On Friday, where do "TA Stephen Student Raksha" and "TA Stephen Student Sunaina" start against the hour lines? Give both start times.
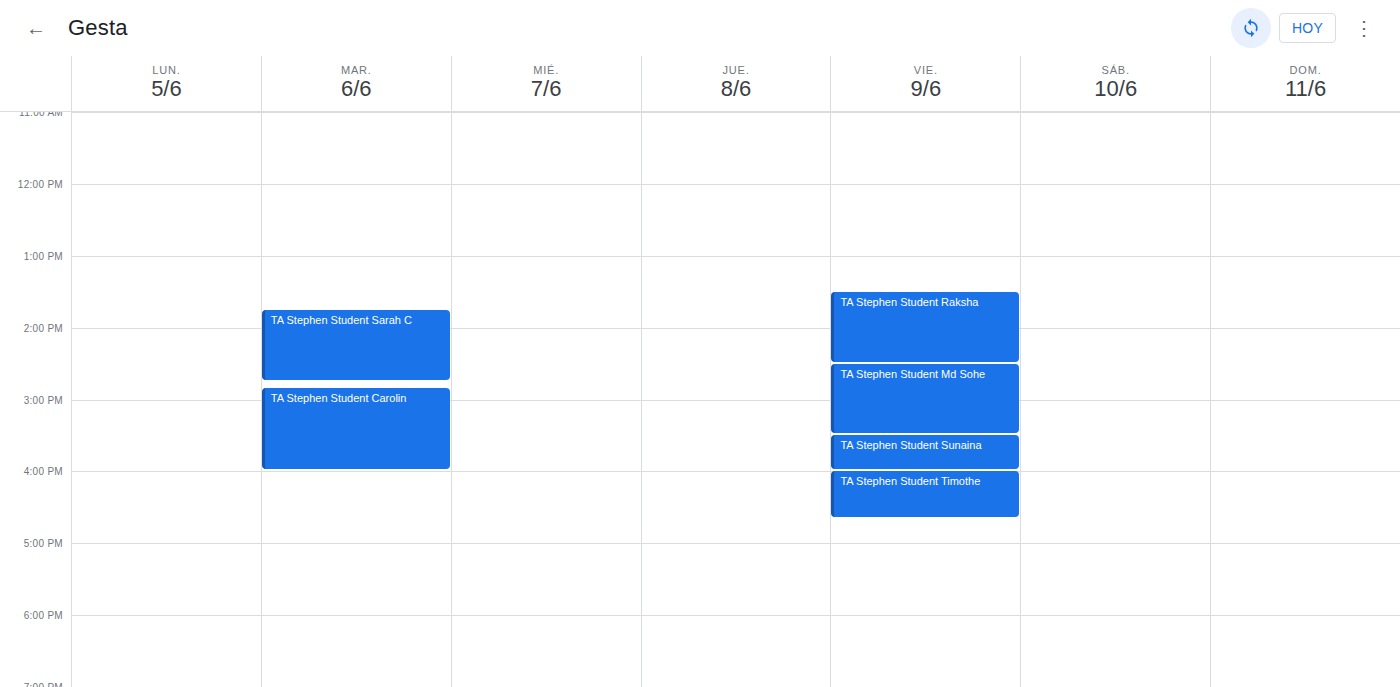
"TA Stephen Student Raksha": 1:30 PM, halfway between the 1 PM and 2 PM lines. "TA Stephen Student Sunaina": 3:30 PM, halfway between the 3 PM and 4 PM lines.